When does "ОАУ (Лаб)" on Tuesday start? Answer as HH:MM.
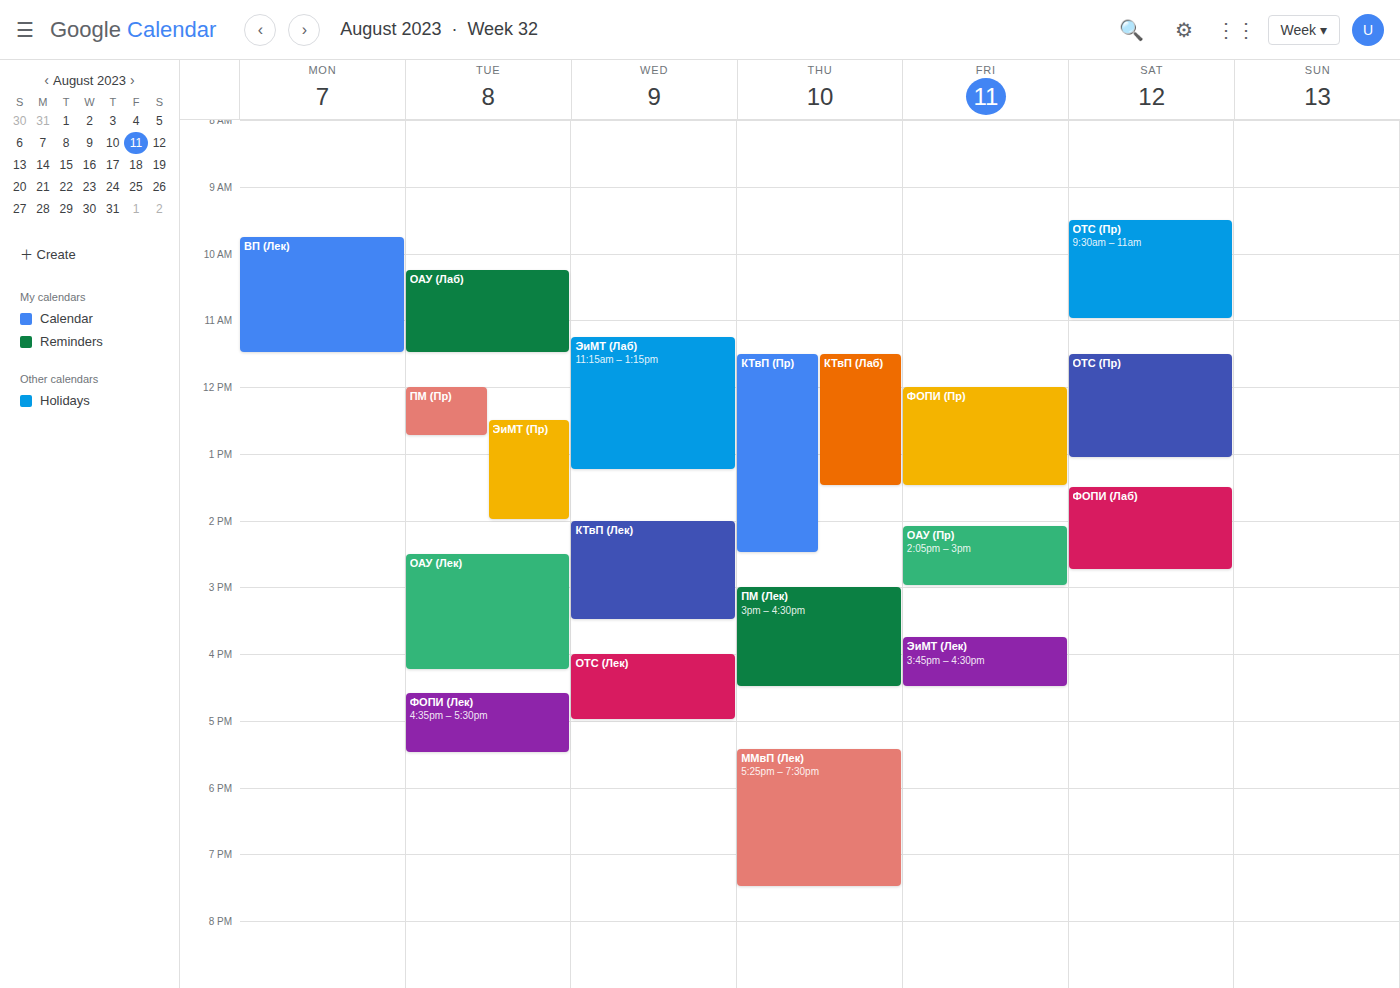
10:15